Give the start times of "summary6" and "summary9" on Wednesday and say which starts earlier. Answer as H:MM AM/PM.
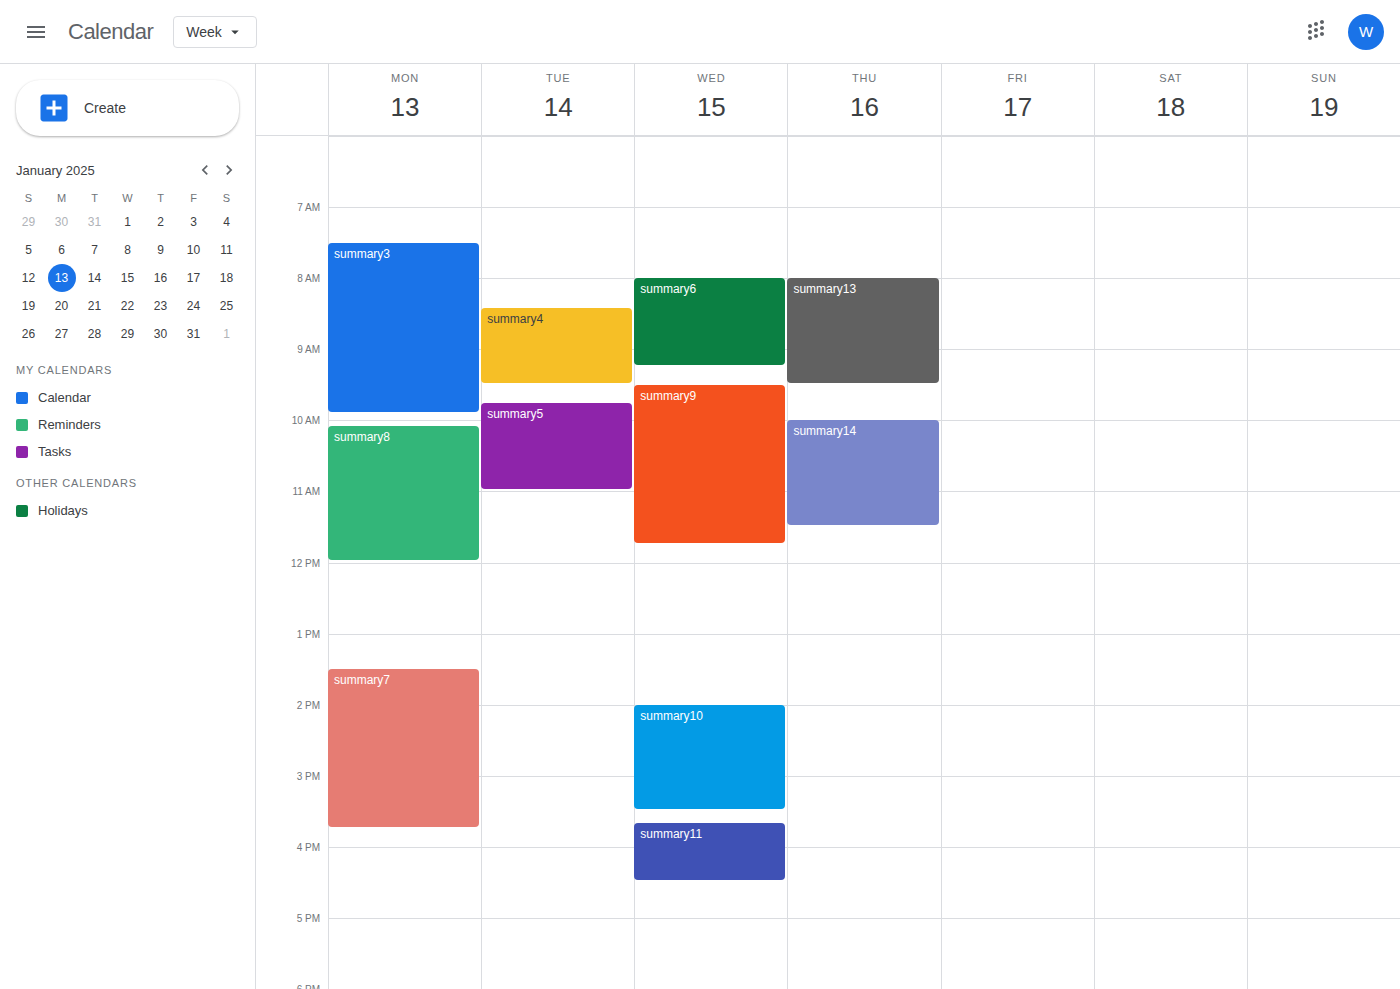
"summary6" 8:00 AM; "summary9" 9:30 AM.